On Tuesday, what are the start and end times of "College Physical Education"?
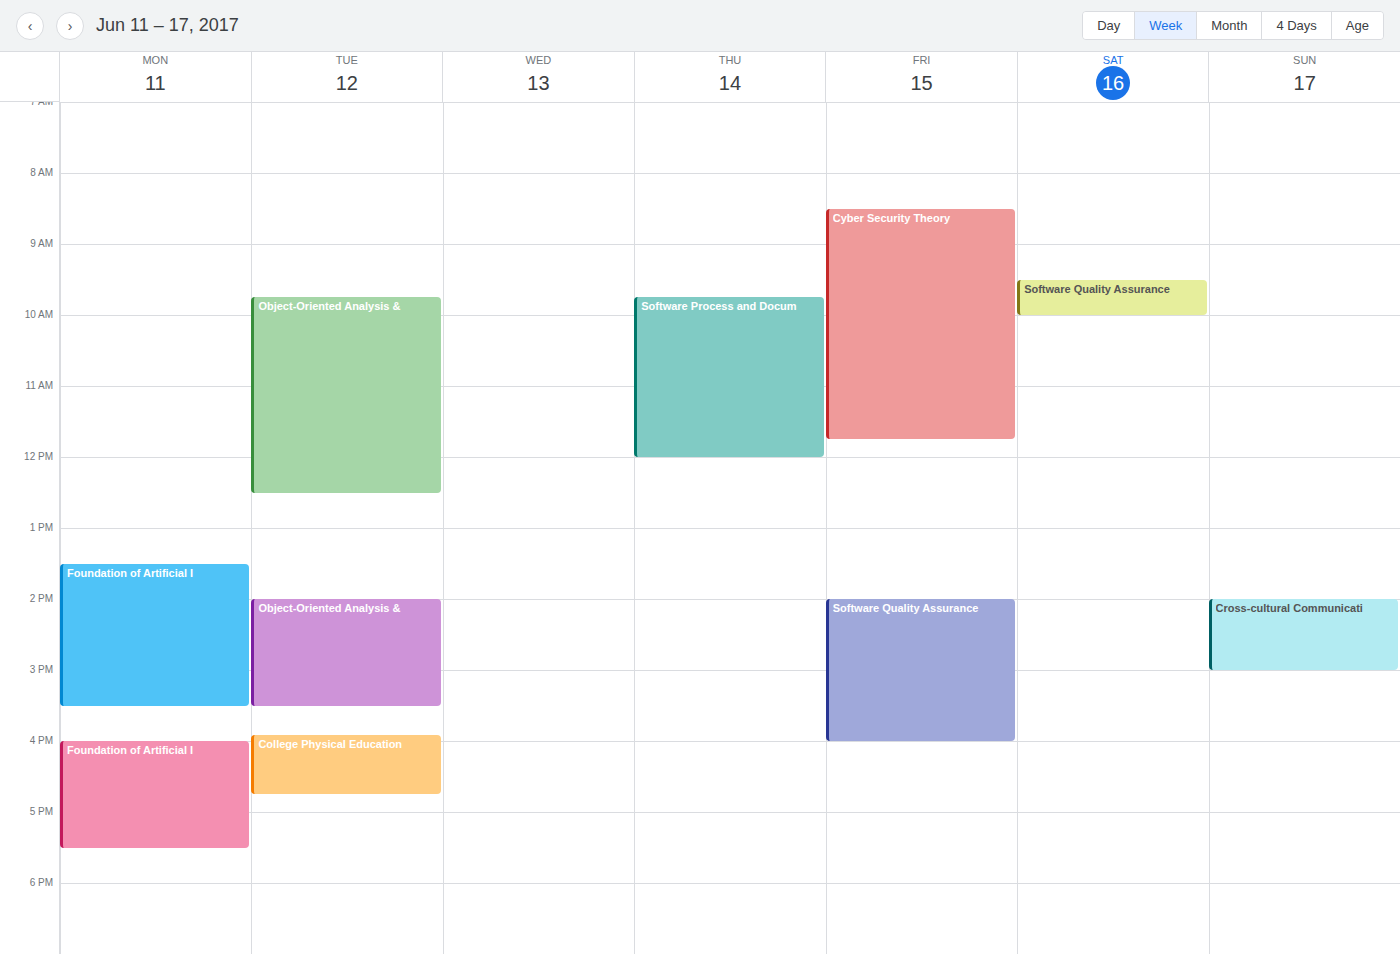
3:55 PM to 4:45 PM